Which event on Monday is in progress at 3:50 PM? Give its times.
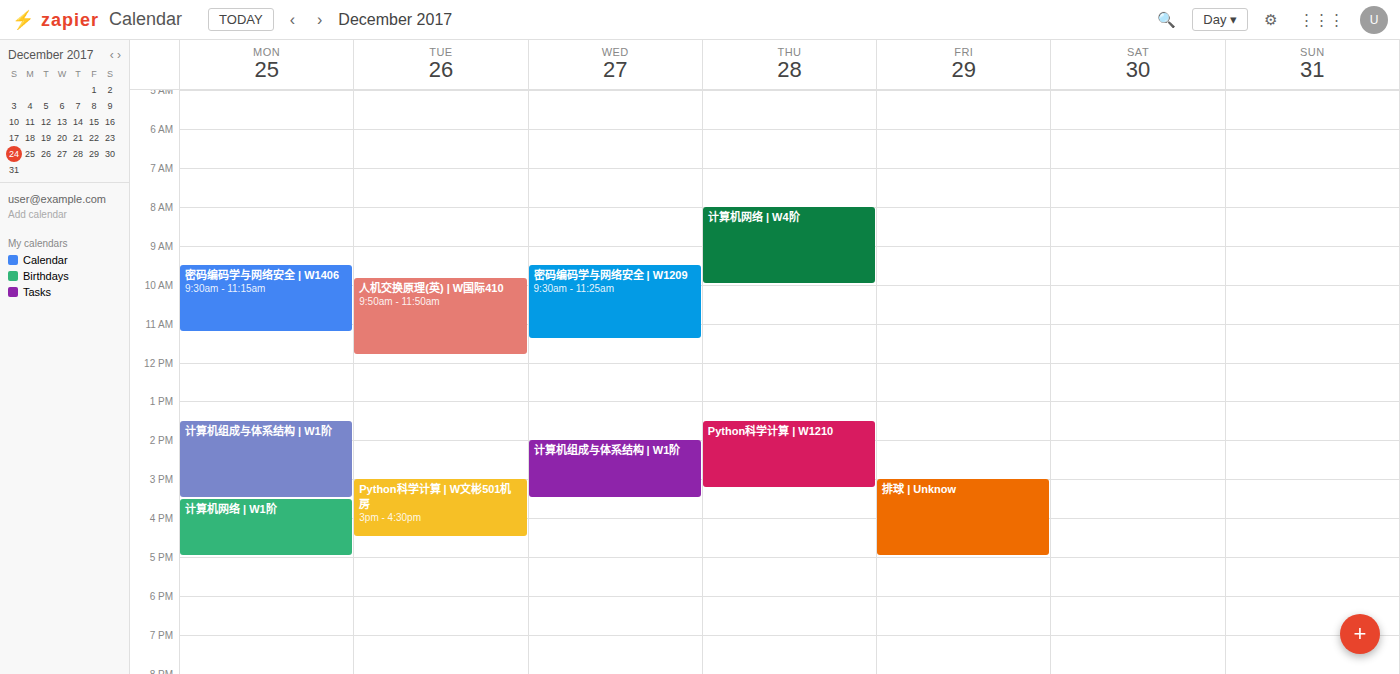
"计算机网络 | W1阶", 3:30 PM to 5:00 PM